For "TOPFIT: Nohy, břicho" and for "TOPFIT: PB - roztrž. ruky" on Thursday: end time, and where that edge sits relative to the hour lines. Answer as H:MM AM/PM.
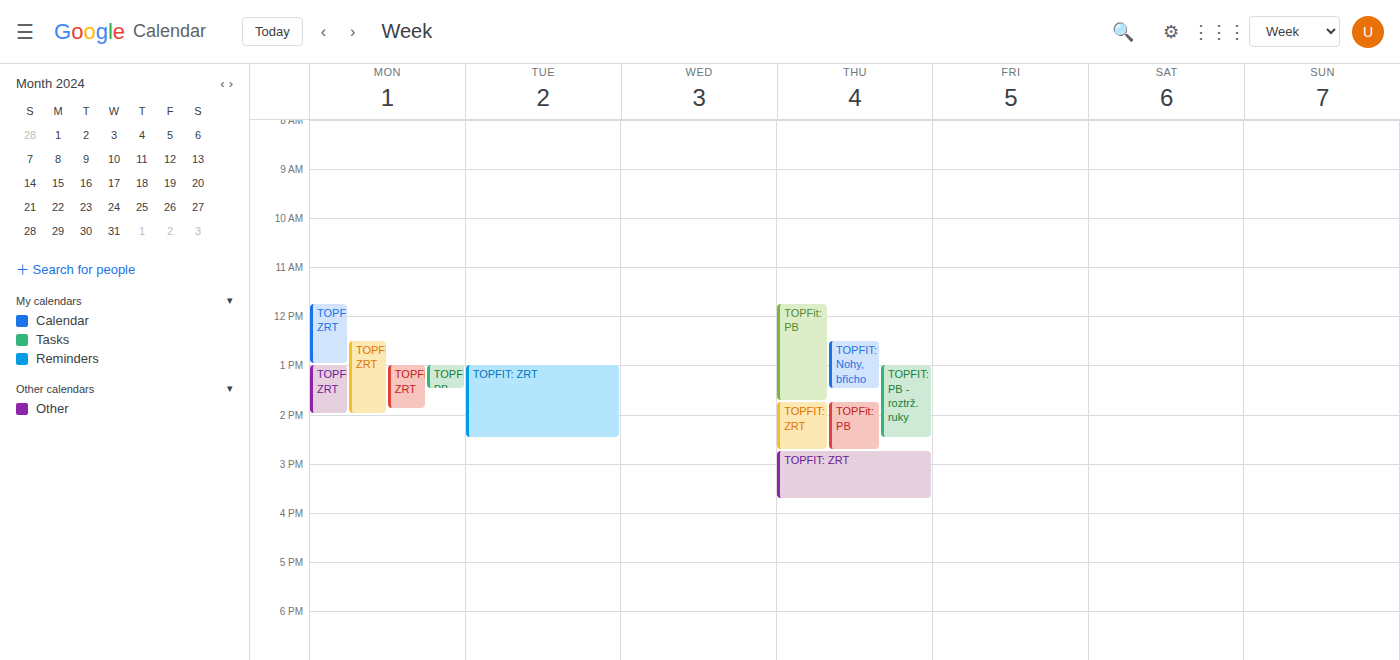
"TOPFIT: Nohy, břicho": 1:30 PM, halfway between the 1 PM and 2 PM lines. "TOPFIT: PB - roztrž. ruky": 2:30 PM, halfway between the 2 PM and 3 PM lines.